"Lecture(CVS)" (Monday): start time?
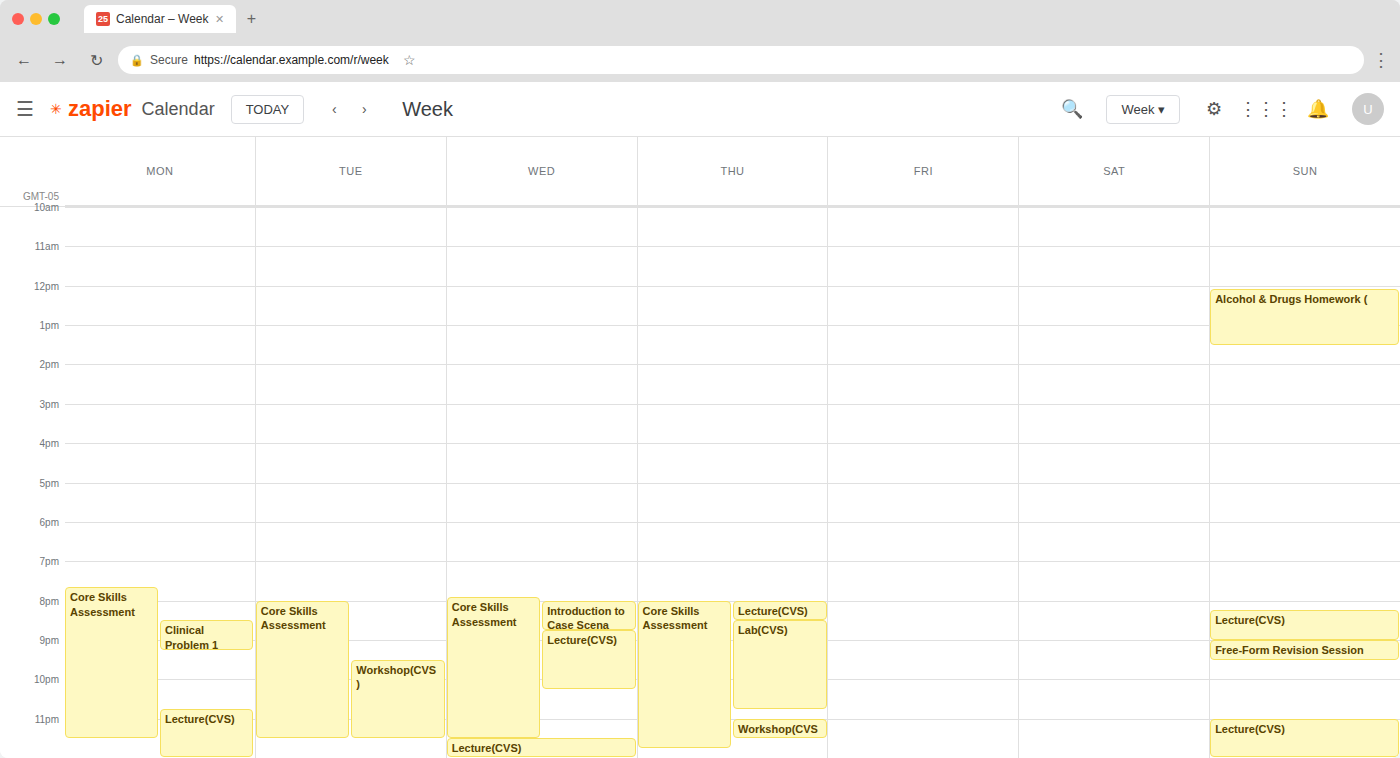
10:45 PM